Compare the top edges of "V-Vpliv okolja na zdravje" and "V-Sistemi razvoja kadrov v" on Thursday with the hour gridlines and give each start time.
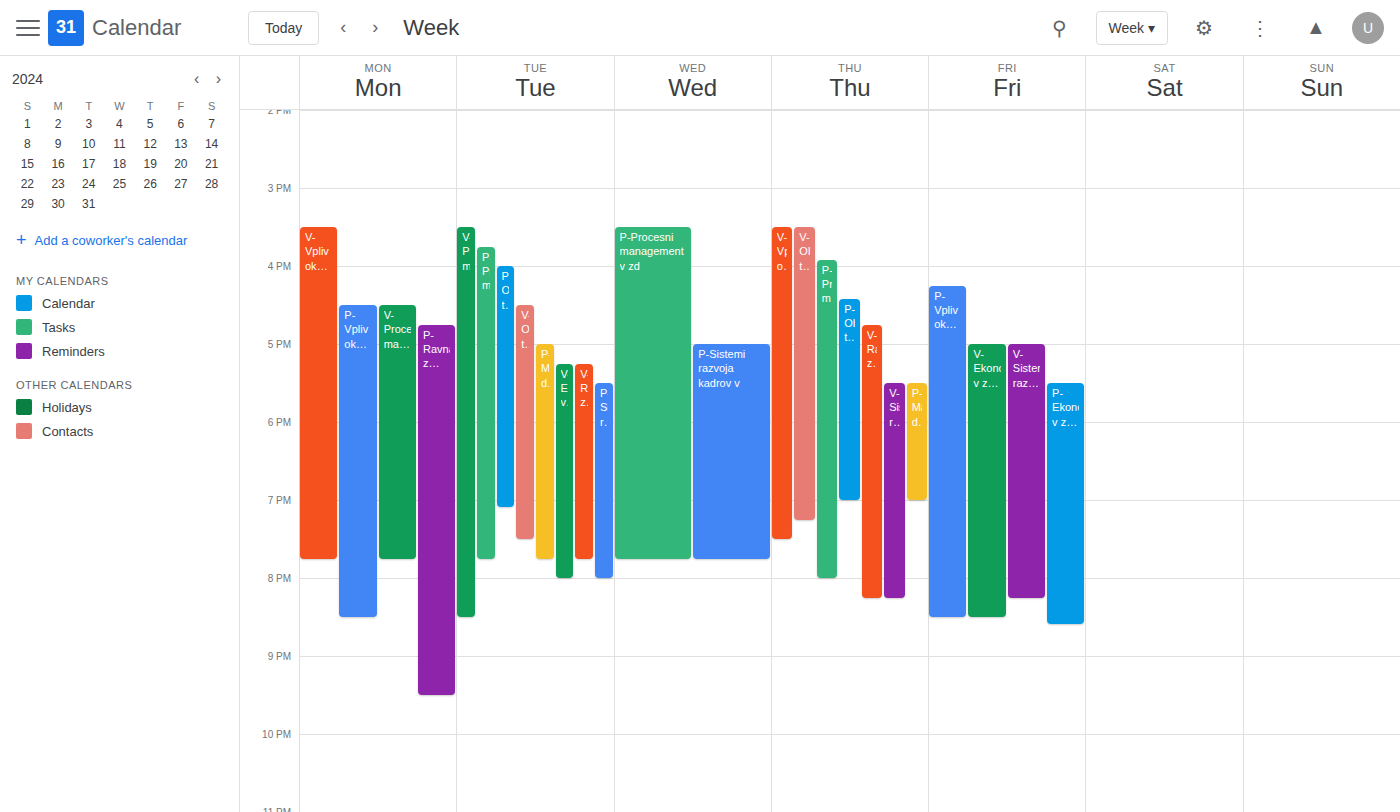
"V-Vpliv okolja na zdravje": 3:30 PM, halfway between the 3 PM and 4 PM lines. "V-Sistemi razvoja kadrov v": 5:30 PM, halfway between the 5 PM and 6 PM lines.